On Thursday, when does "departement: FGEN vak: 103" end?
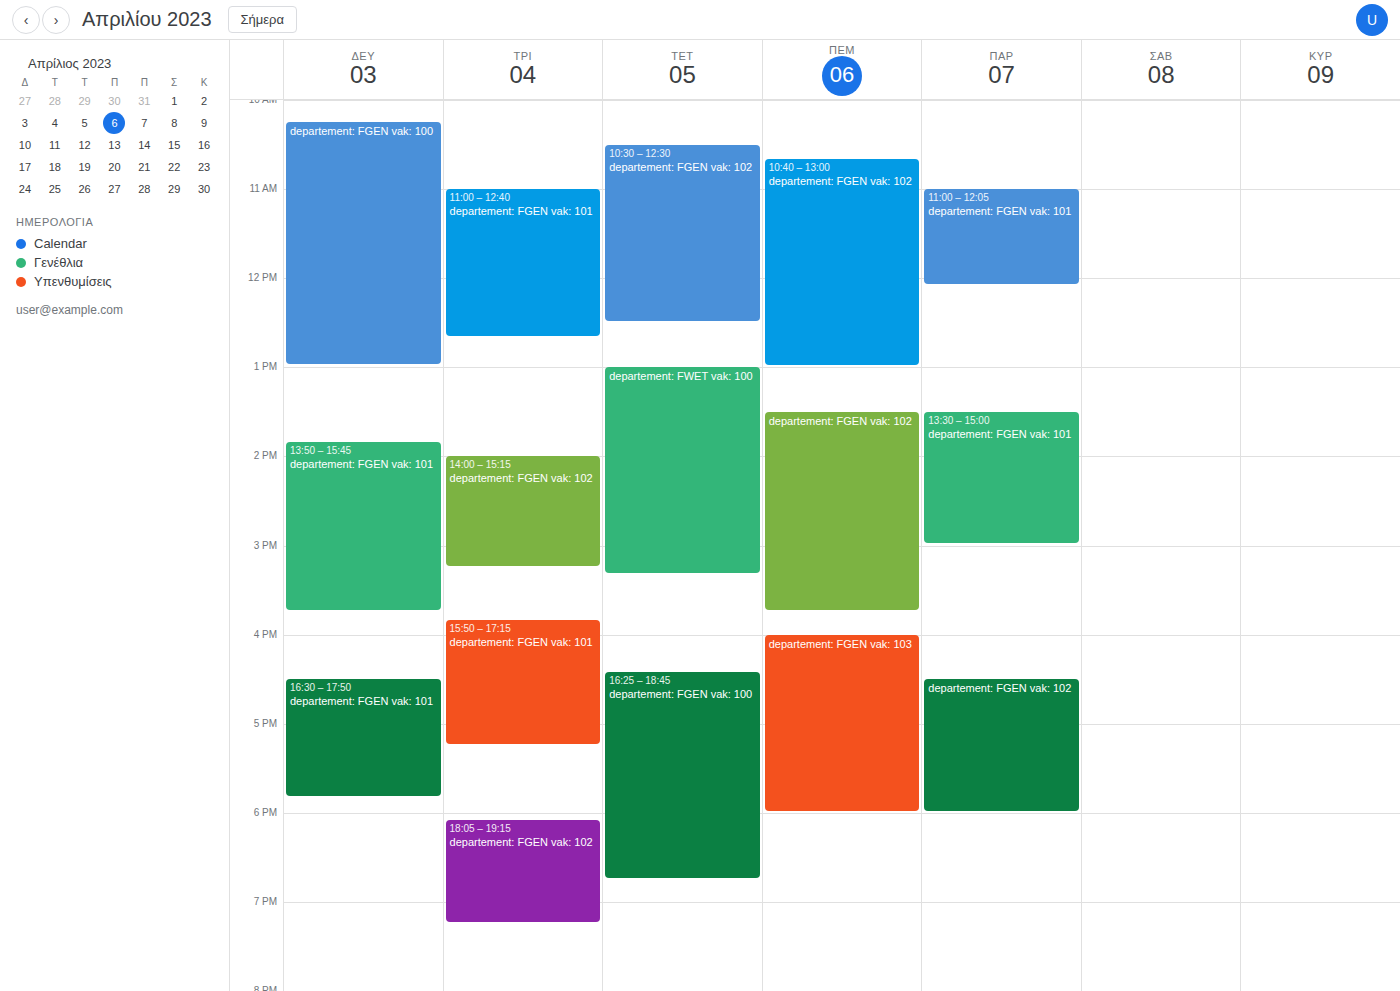
6:00 PM